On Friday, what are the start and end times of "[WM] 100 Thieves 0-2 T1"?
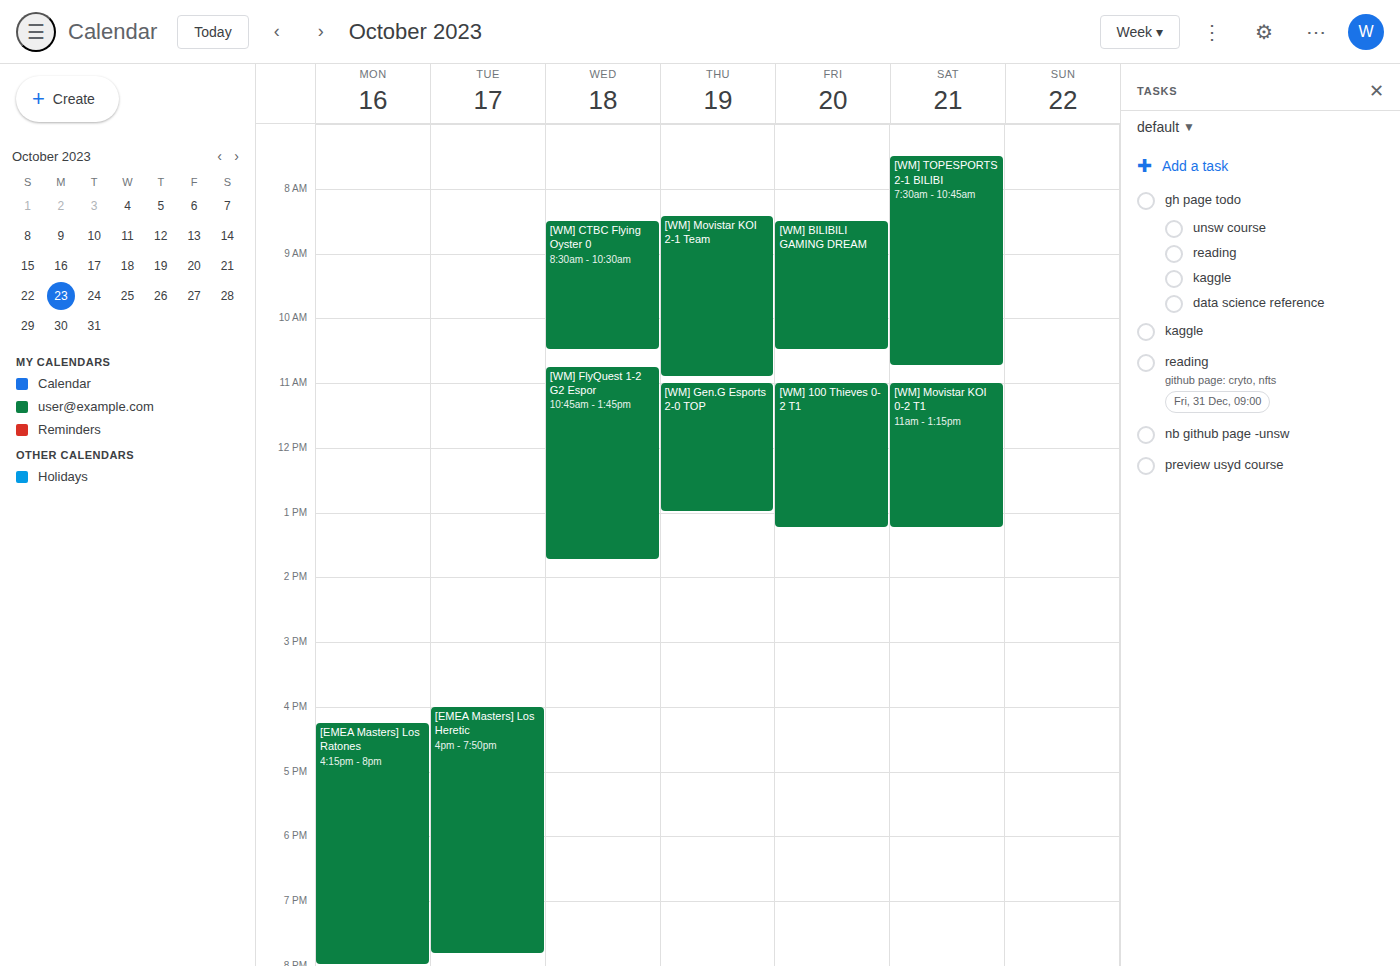
11:00 AM to 1:15 PM